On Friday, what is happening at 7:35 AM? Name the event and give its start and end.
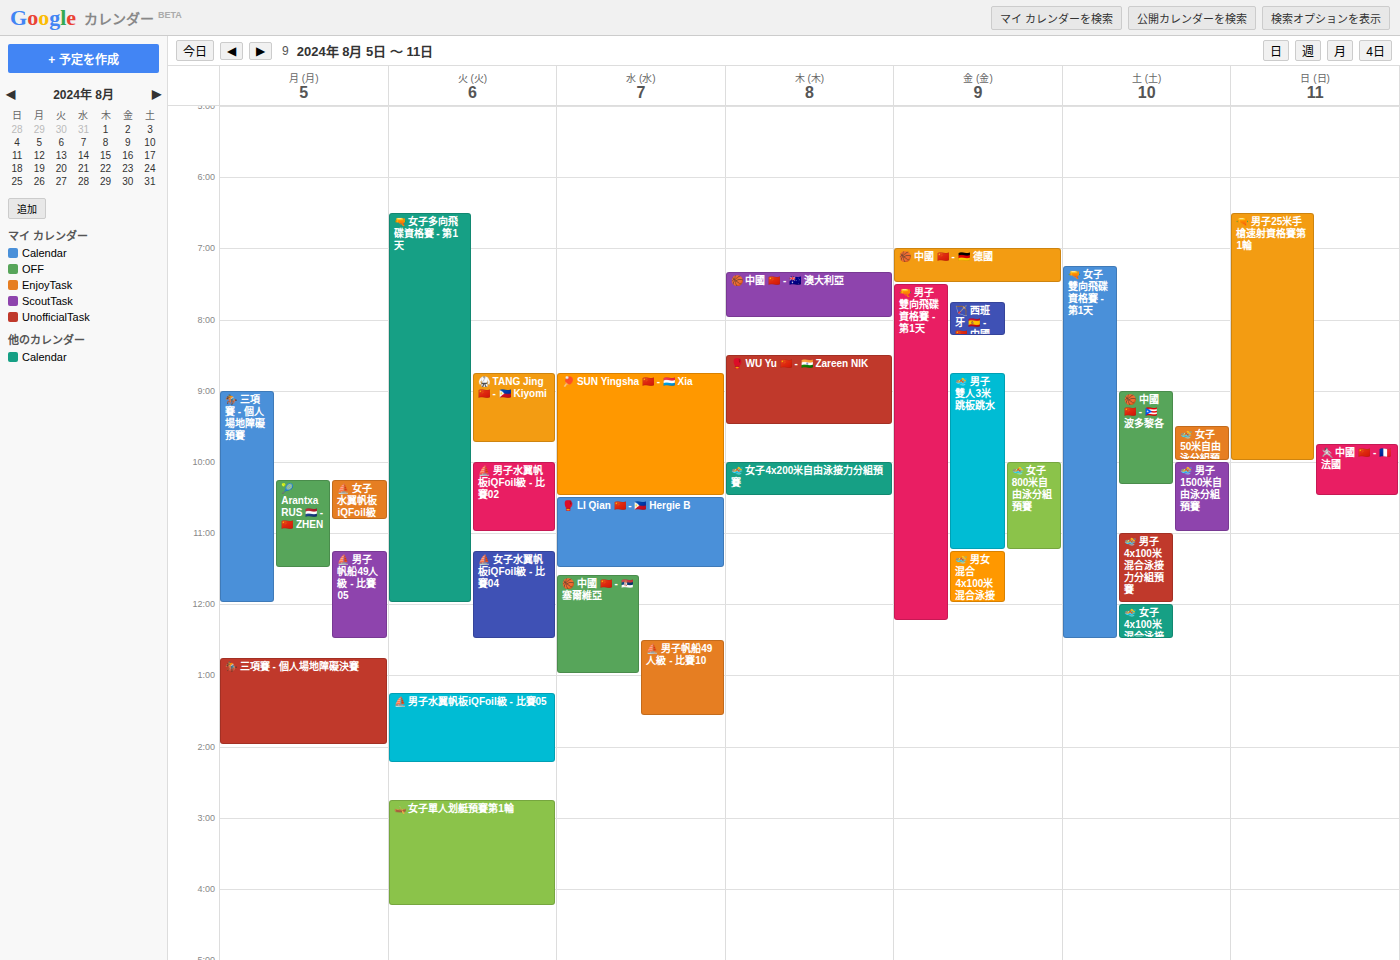
"🔫 男子雙向飛碟資格賽 - 第1天", 7:30 AM to 12:15 PM